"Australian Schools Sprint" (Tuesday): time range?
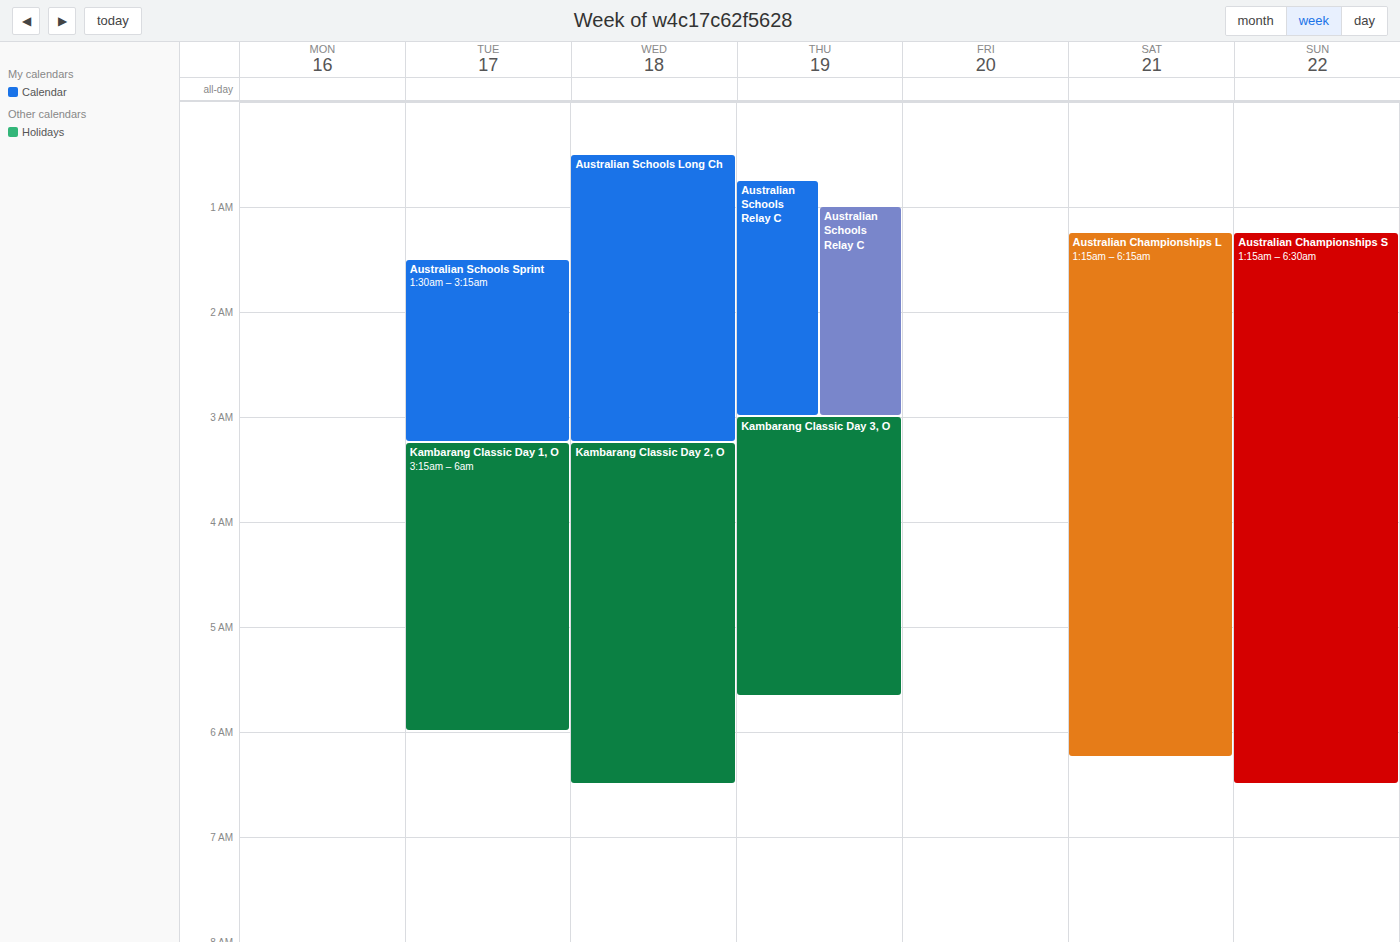
1:30 AM to 3:15 AM